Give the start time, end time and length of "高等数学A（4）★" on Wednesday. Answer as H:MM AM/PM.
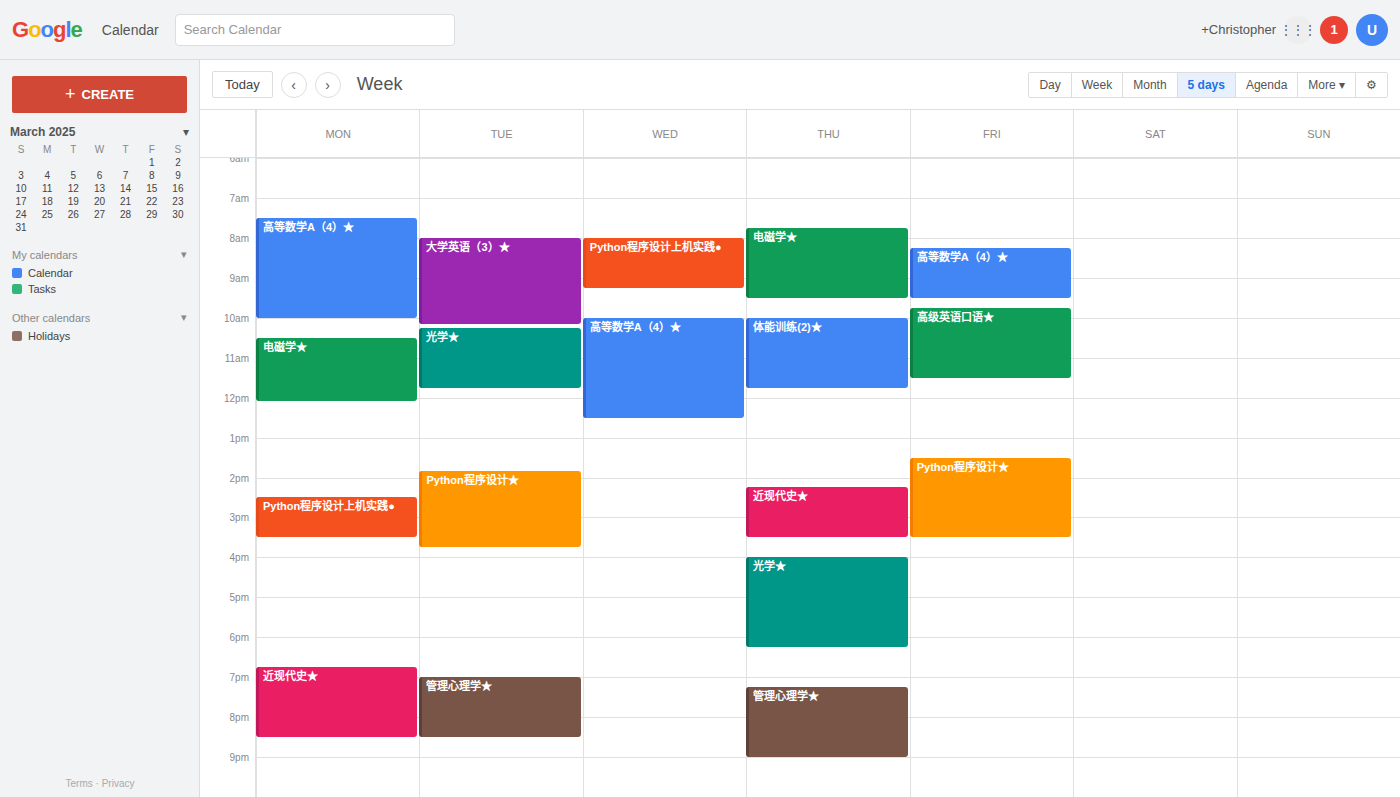
10:00 AM to 12:30 PM, 2 hours 30 minutes